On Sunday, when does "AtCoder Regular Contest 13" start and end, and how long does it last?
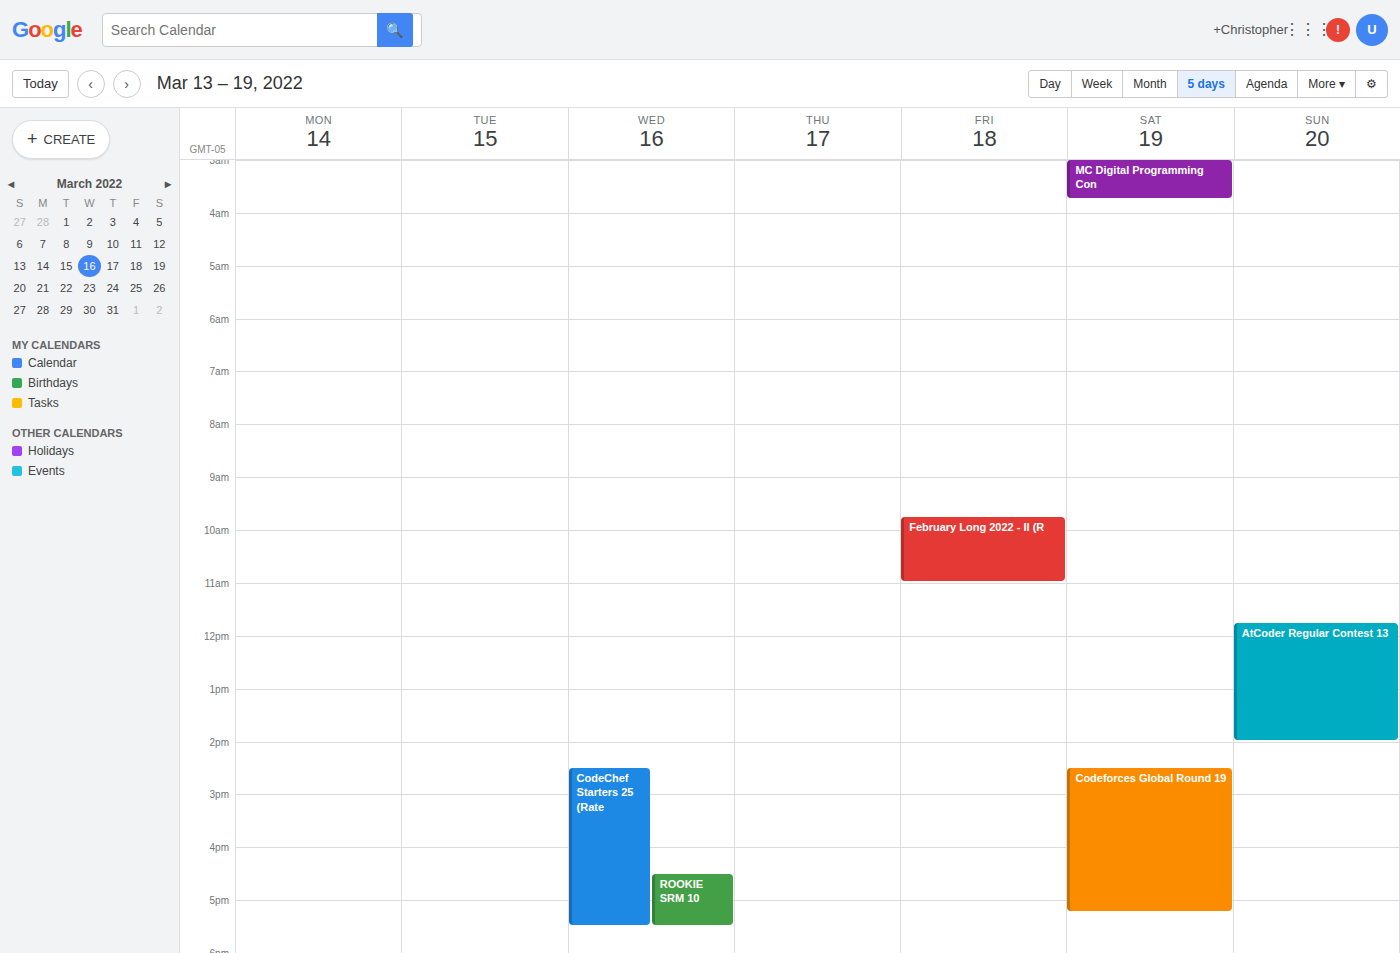
11:45 AM to 2:00 PM, 2 hours 15 minutes